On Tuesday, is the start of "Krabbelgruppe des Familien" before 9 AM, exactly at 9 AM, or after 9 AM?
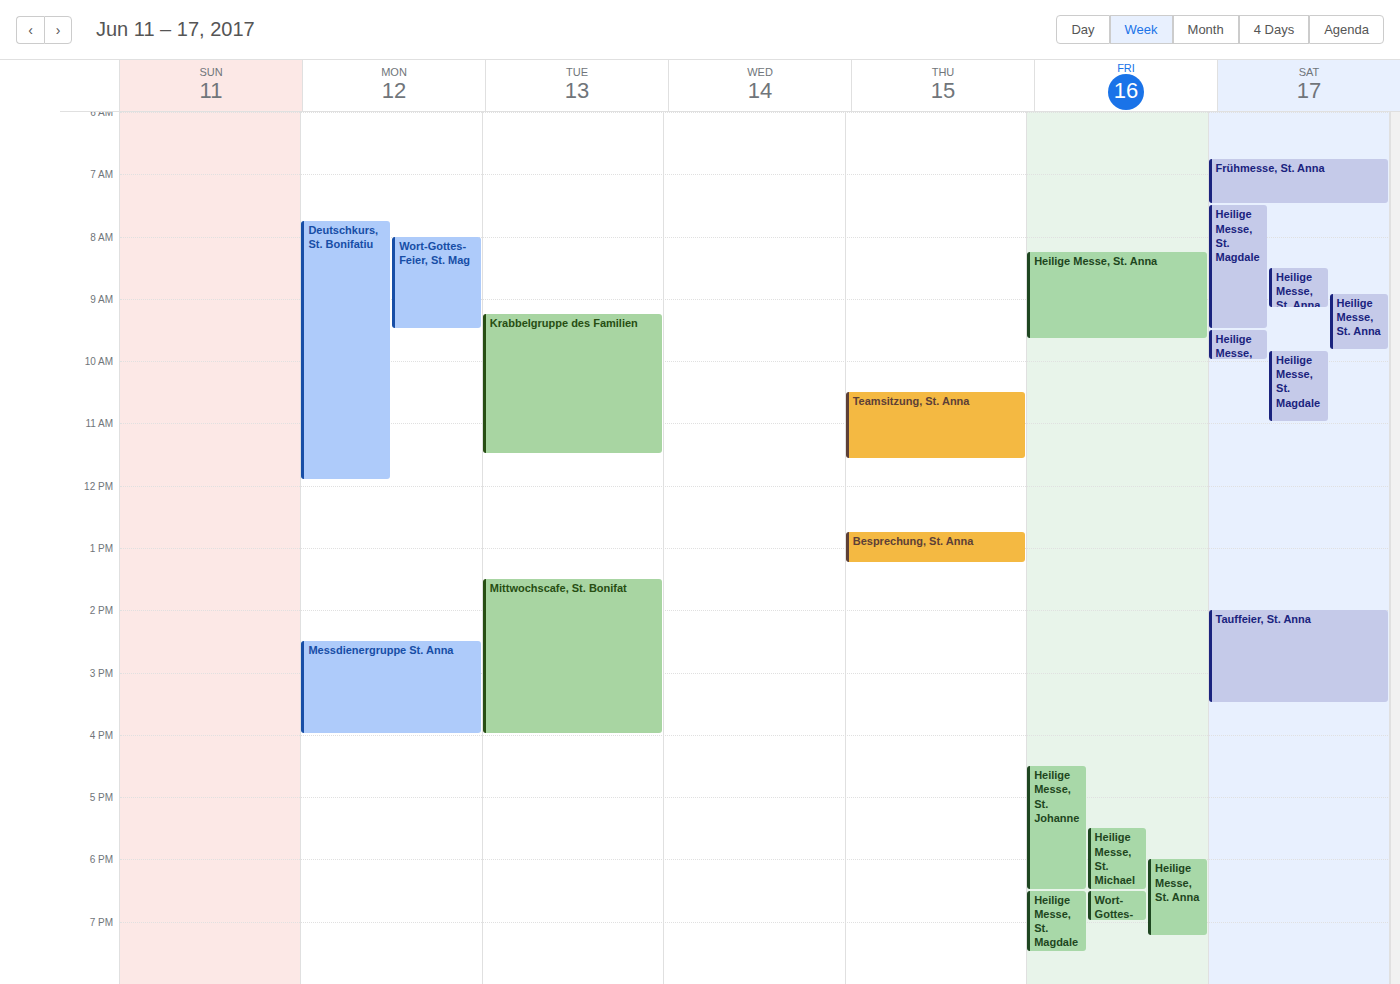
9:15 AM -- after 9 AM, 15 minutes below the 9 AM line.